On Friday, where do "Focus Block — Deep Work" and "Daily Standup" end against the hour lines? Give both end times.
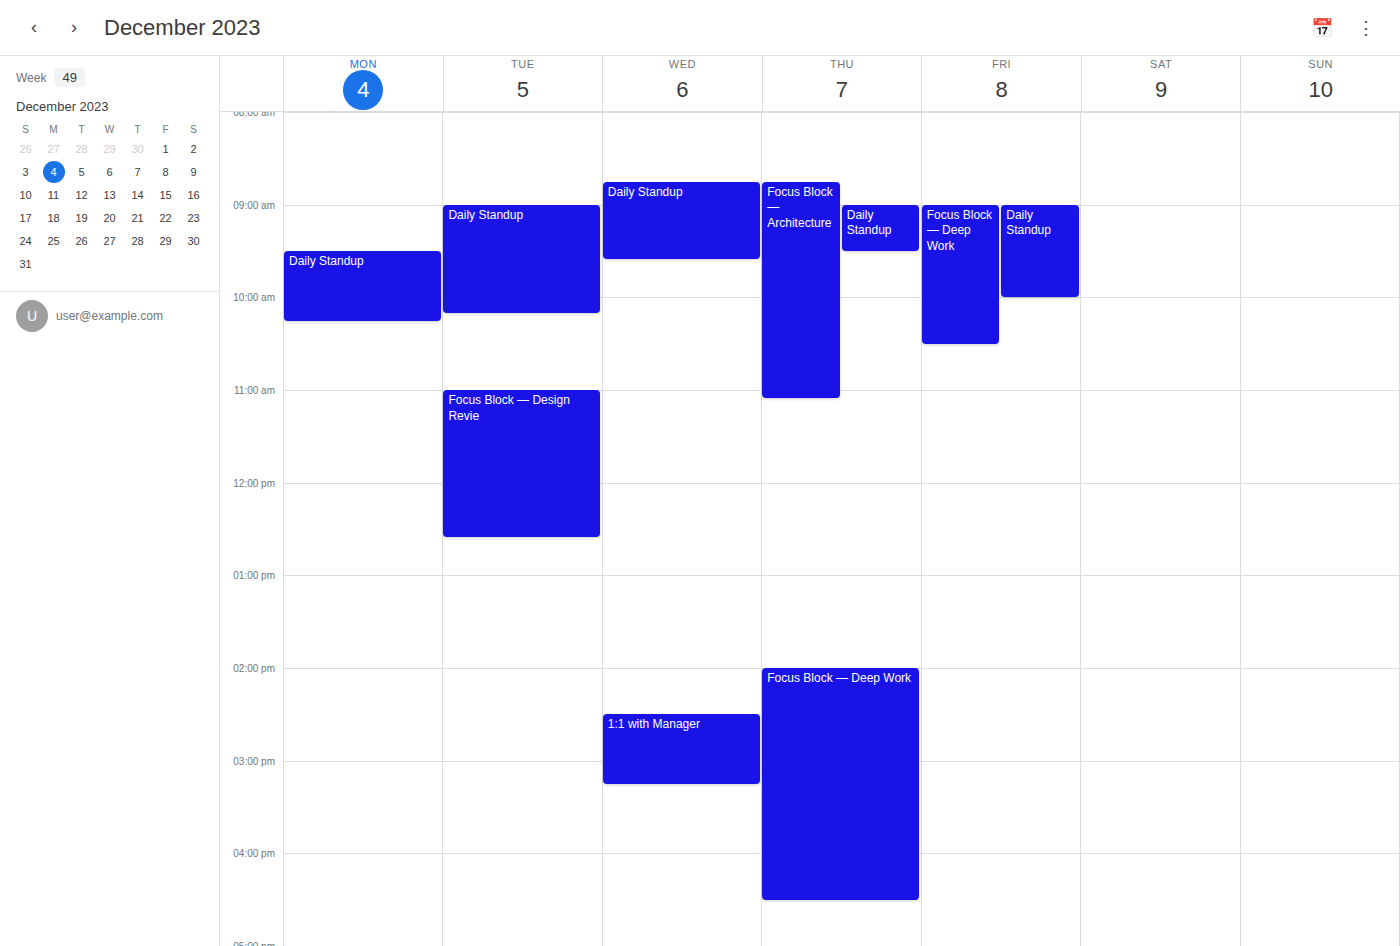
"Focus Block — Deep Work": 10:30, halfway between the 10:00 and 11:00 lines. "Daily Standup": 10:00, exactly on the 10:00 line.